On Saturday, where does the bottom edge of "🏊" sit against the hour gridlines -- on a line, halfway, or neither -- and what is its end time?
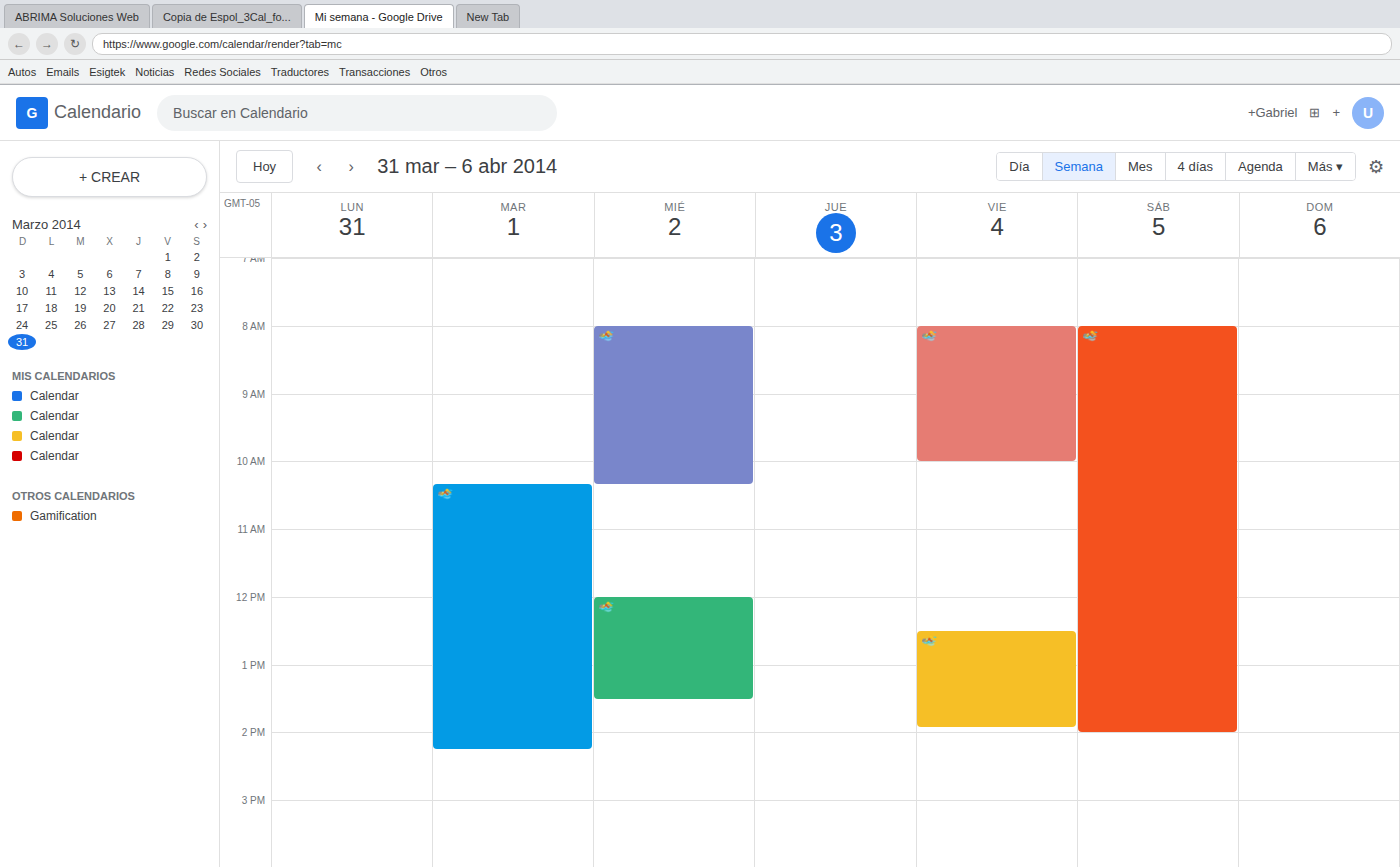
2:00 PM -- exactly on the 2 PM line.